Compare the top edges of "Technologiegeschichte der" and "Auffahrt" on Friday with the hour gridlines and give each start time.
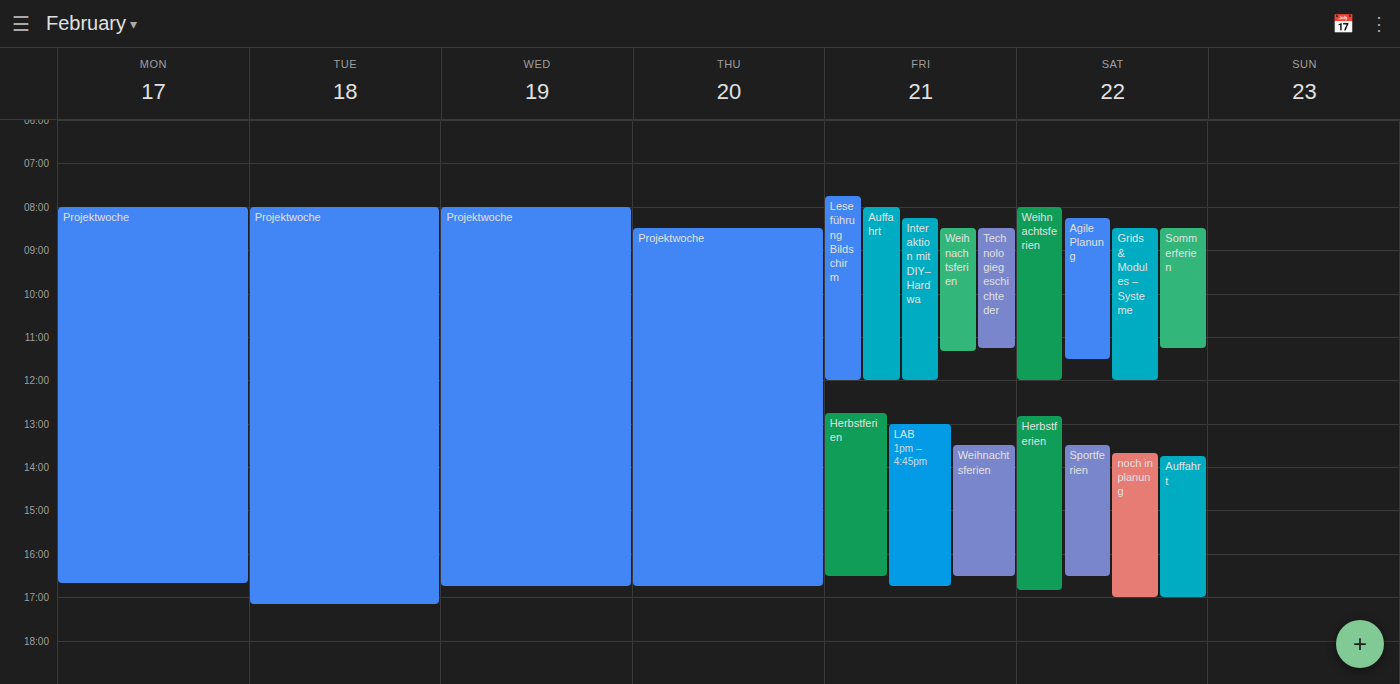
"Technologiegeschichte der": 8:30 AM, halfway between the 8 AM and 9 AM lines. "Auffahrt": 8:00 AM, exactly on the 8 AM line.